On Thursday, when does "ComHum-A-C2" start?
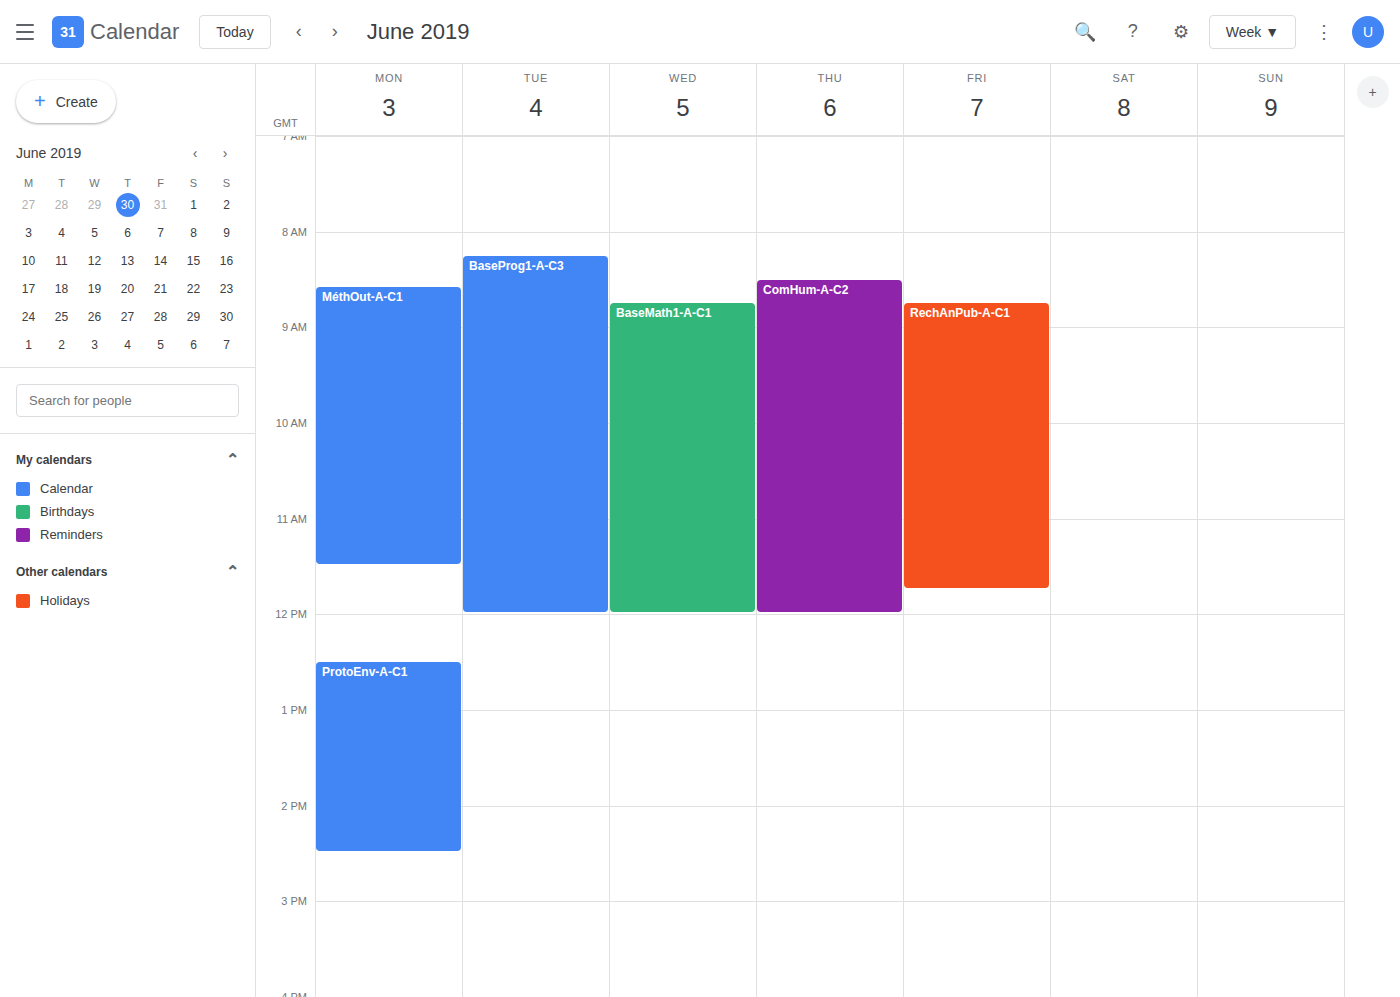
8:30 AM